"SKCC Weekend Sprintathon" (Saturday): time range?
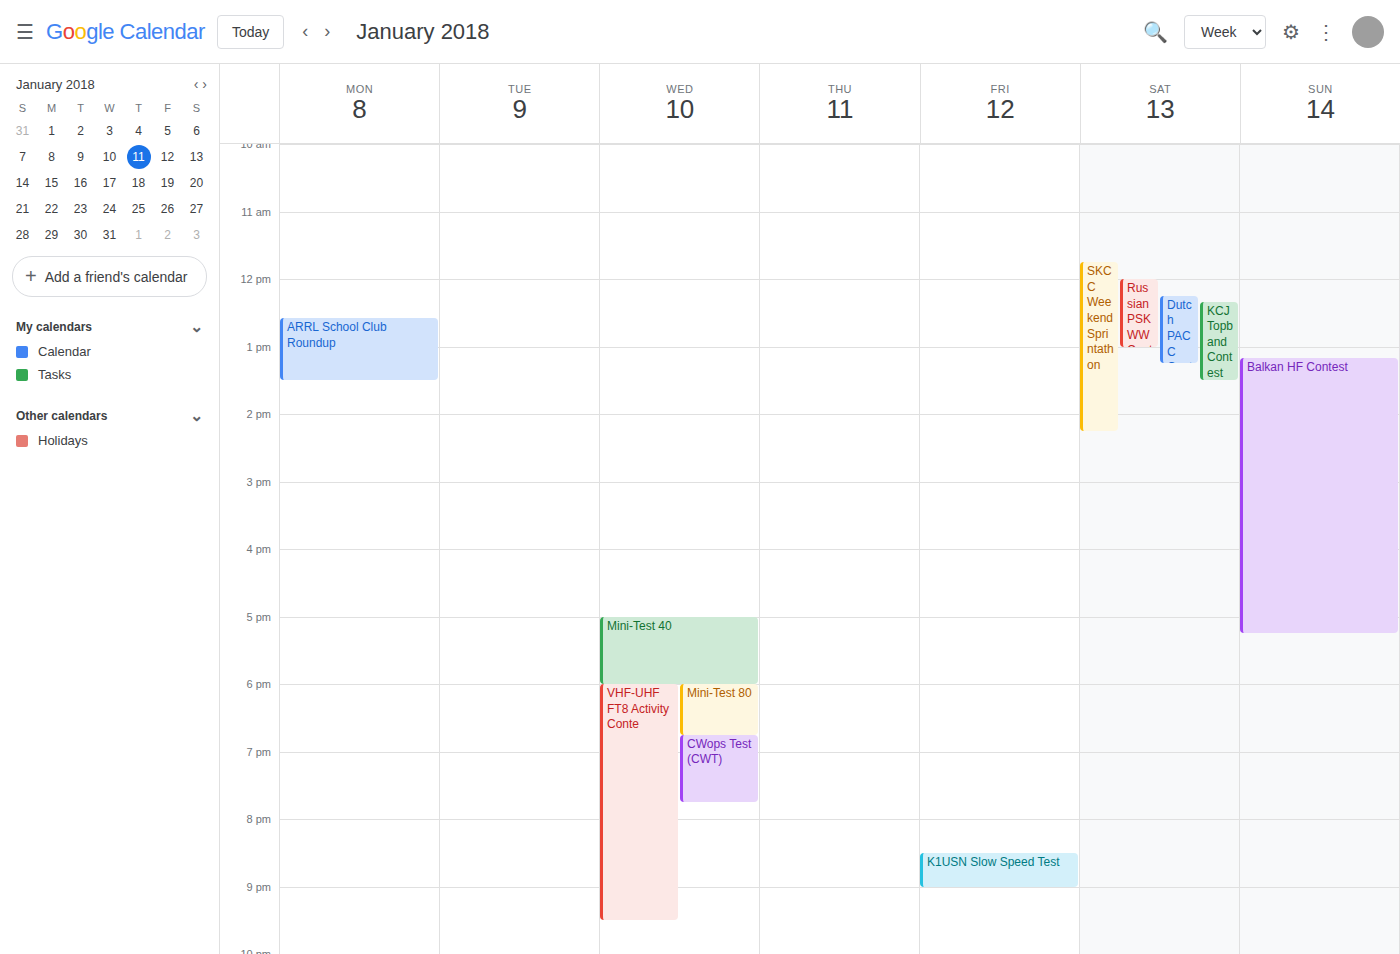
11:45 AM to 2:15 PM